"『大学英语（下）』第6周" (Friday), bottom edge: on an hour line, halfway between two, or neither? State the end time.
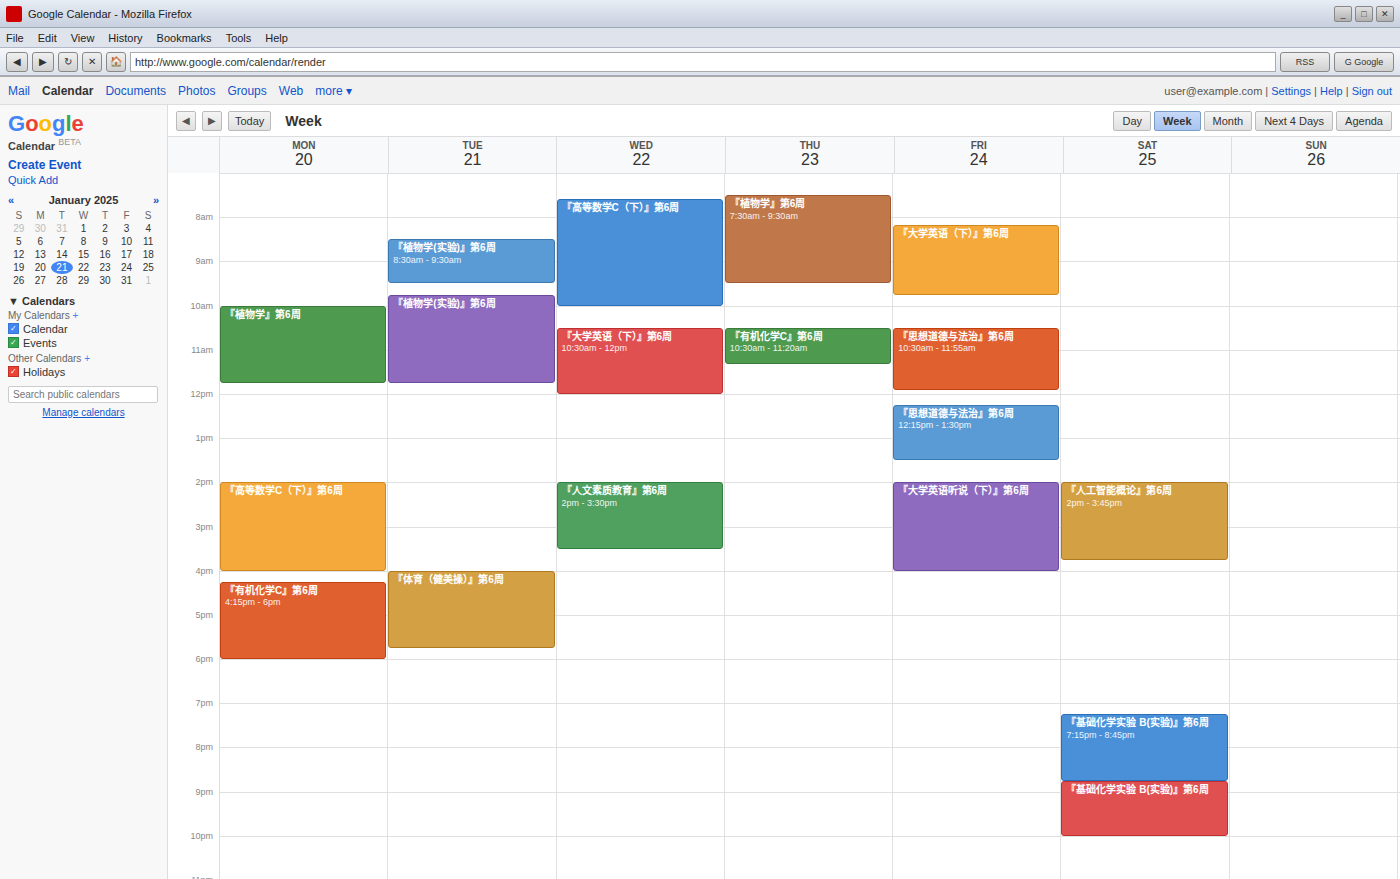
9:45 AM -- neither: three quarters of the way from the 9 AM line to the 10 AM line.